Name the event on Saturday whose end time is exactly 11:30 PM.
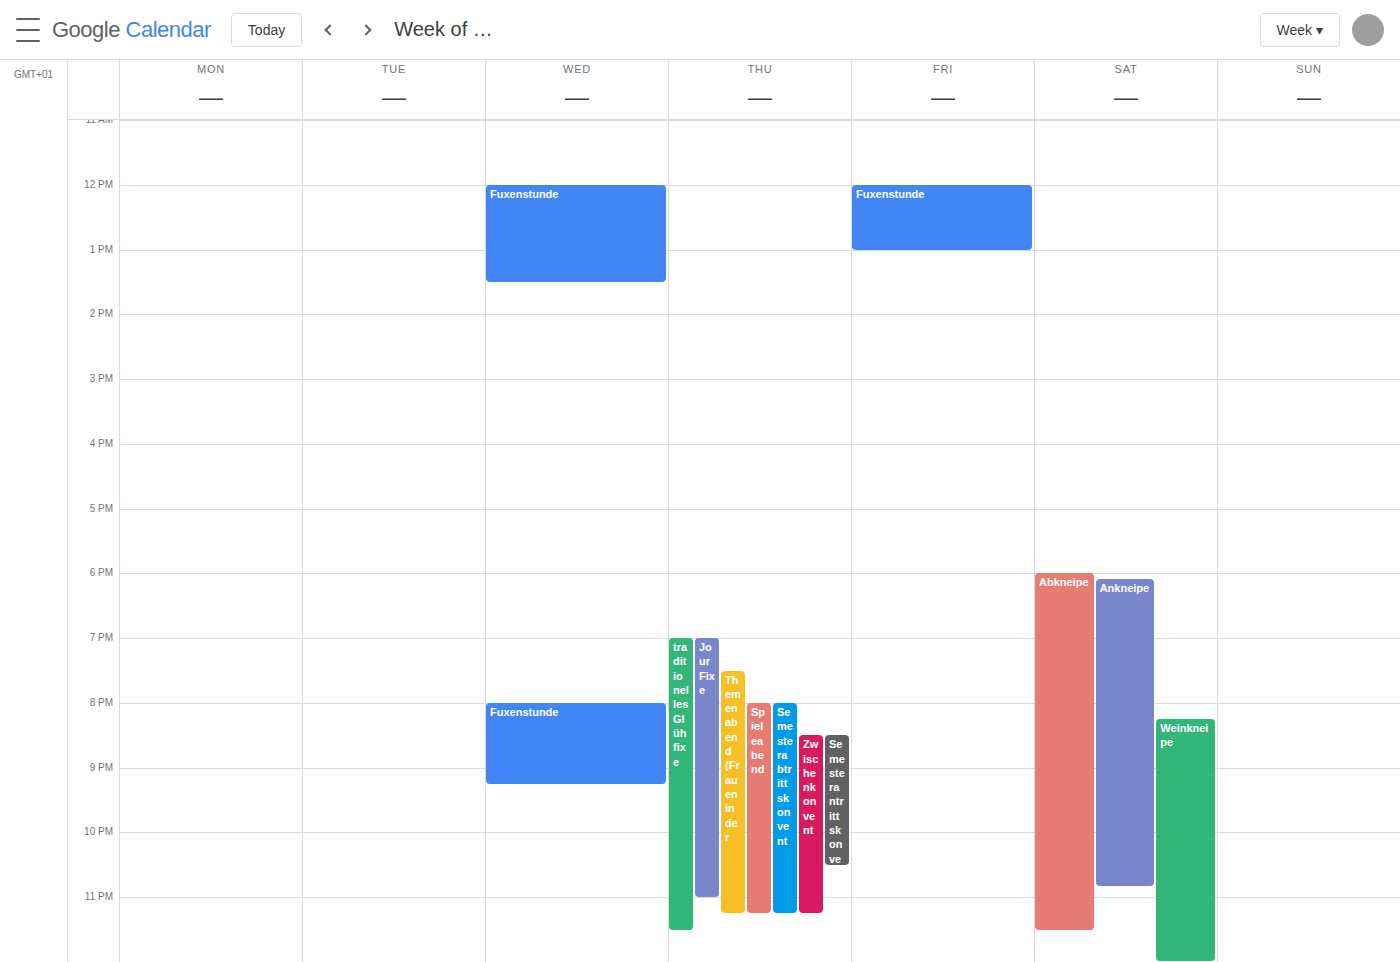
"Abkneipe"